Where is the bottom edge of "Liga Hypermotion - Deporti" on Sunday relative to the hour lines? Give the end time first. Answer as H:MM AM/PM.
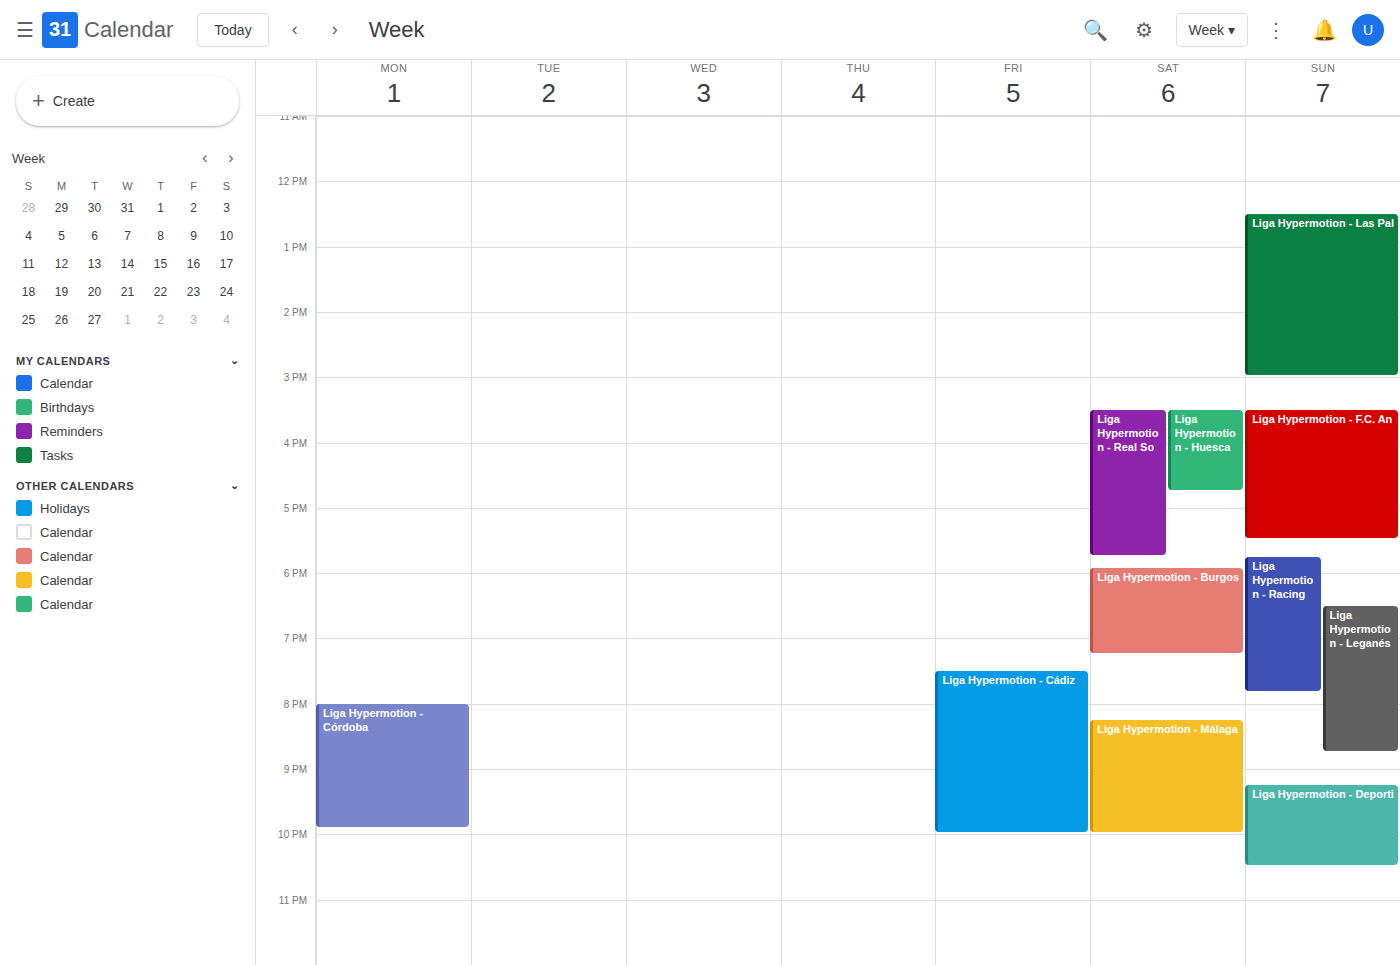
10:30 PM -- halfway between the 10 PM and 11 PM lines.